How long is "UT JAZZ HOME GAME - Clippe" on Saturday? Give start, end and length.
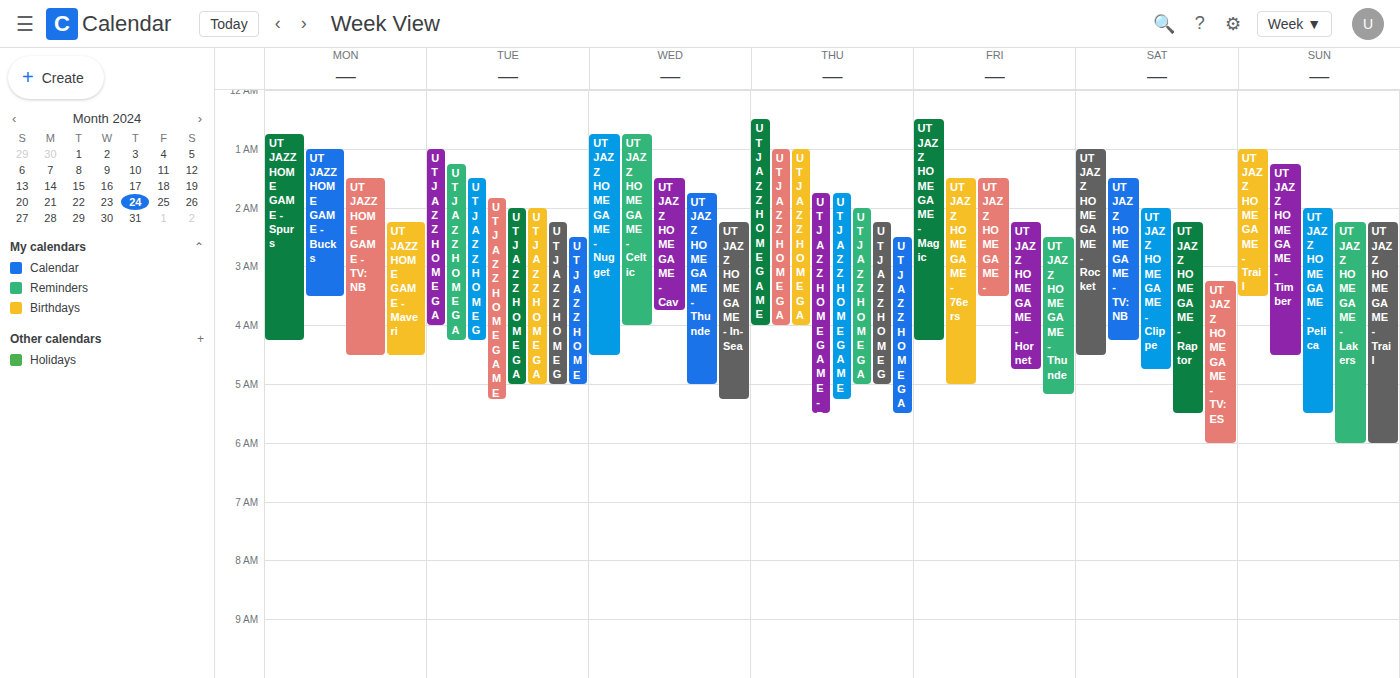
2:00 AM to 4:45 AM, 2 hours 45 minutes